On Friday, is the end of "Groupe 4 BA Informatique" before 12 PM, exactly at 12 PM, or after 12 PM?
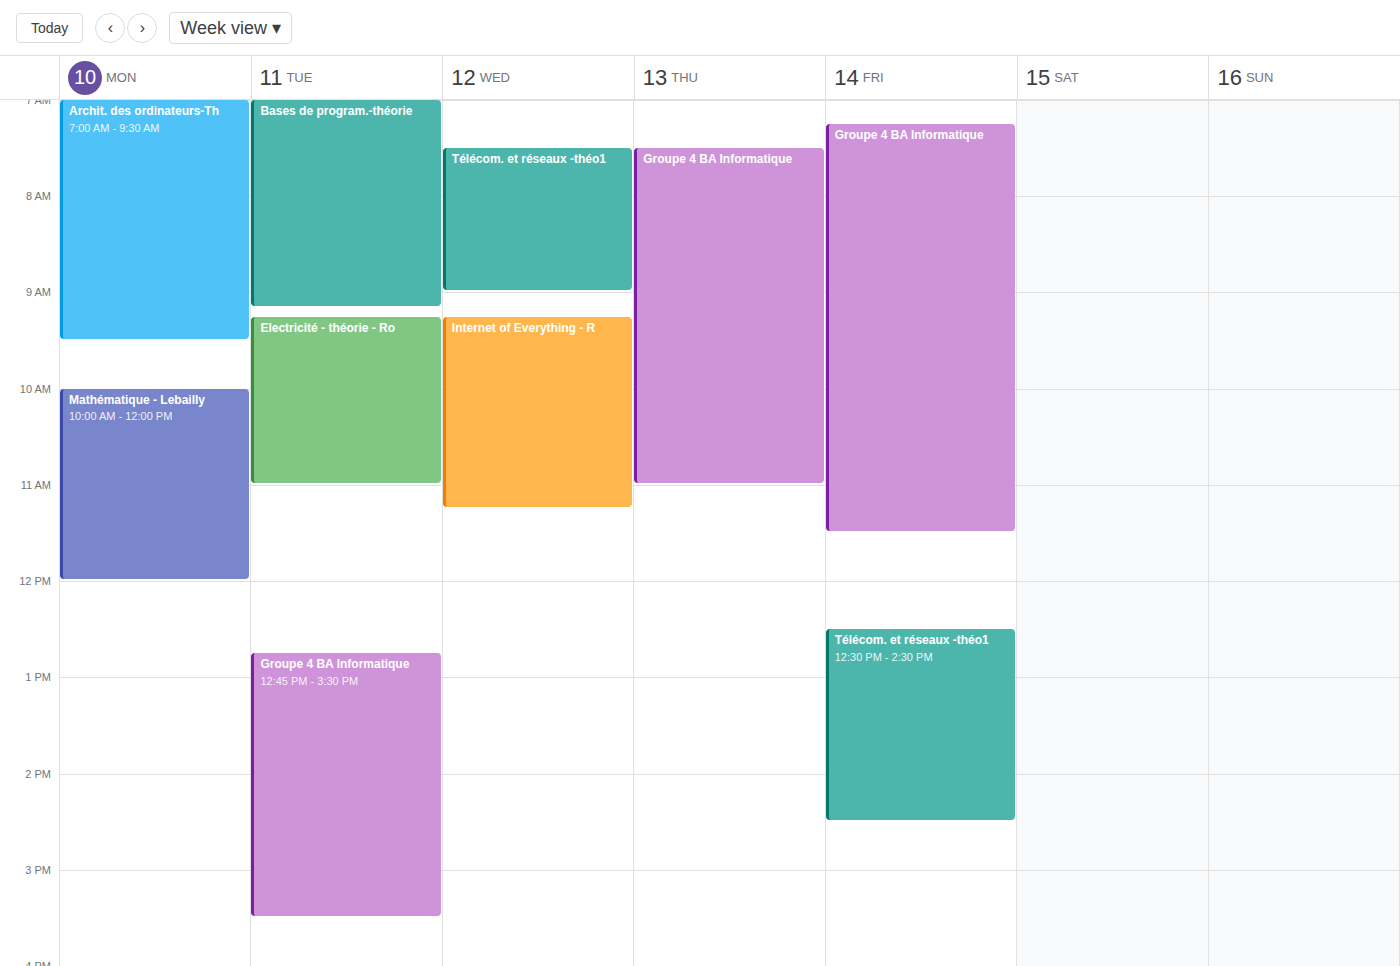
11:30 AM -- before 12 PM, 30 minutes above the 12 PM line.